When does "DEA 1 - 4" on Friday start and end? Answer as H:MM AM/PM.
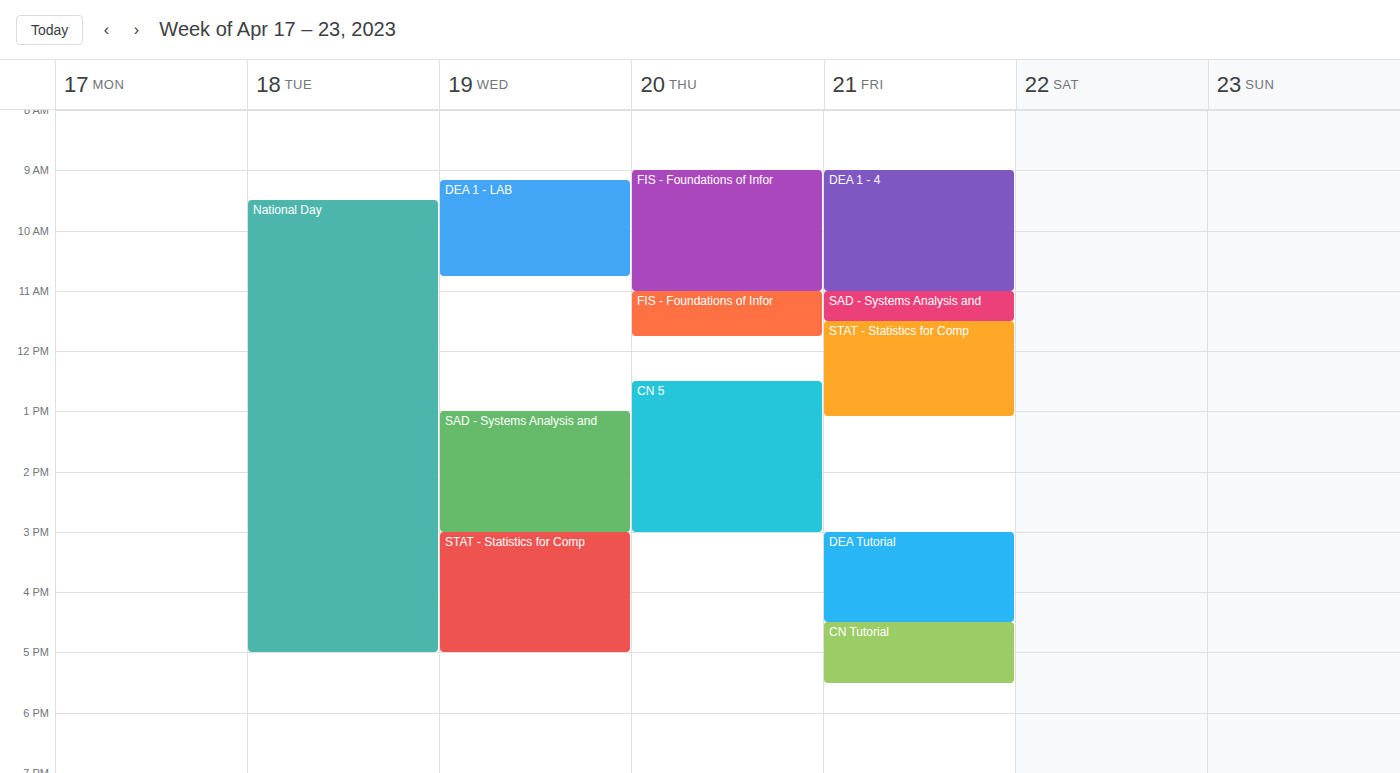
9:00 AM to 11:00 AM